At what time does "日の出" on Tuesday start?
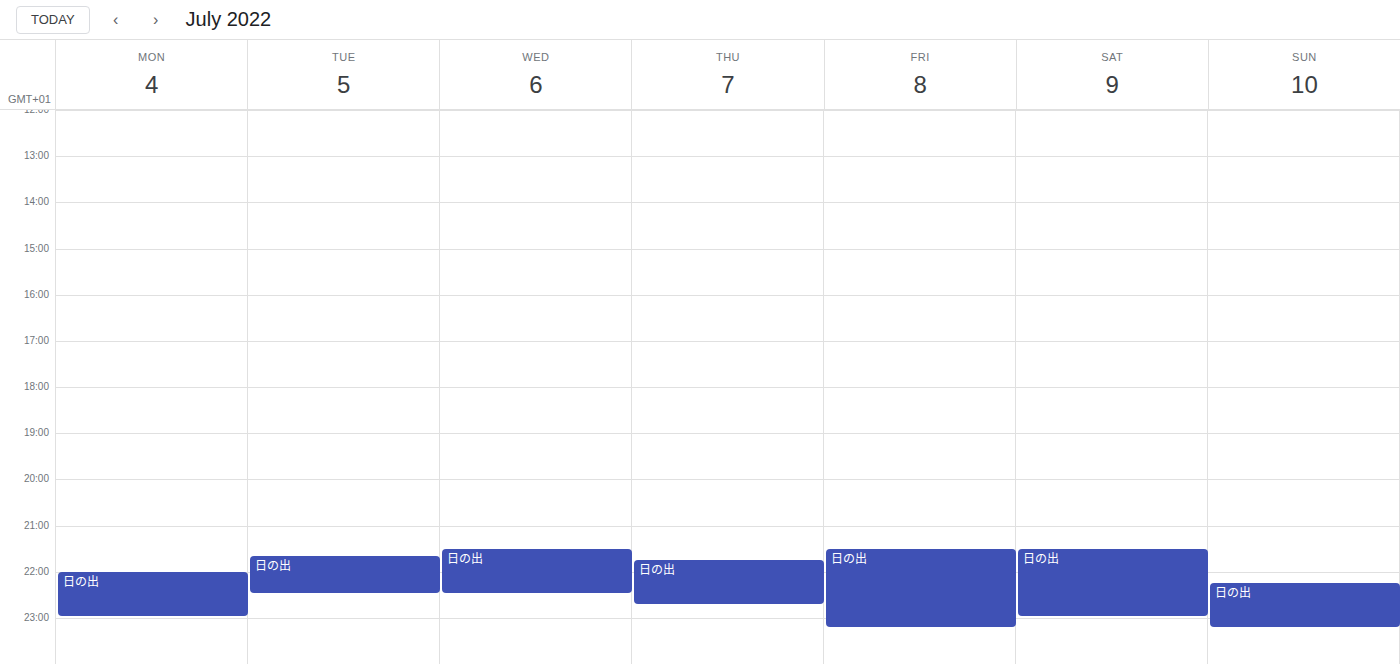
9:40 PM